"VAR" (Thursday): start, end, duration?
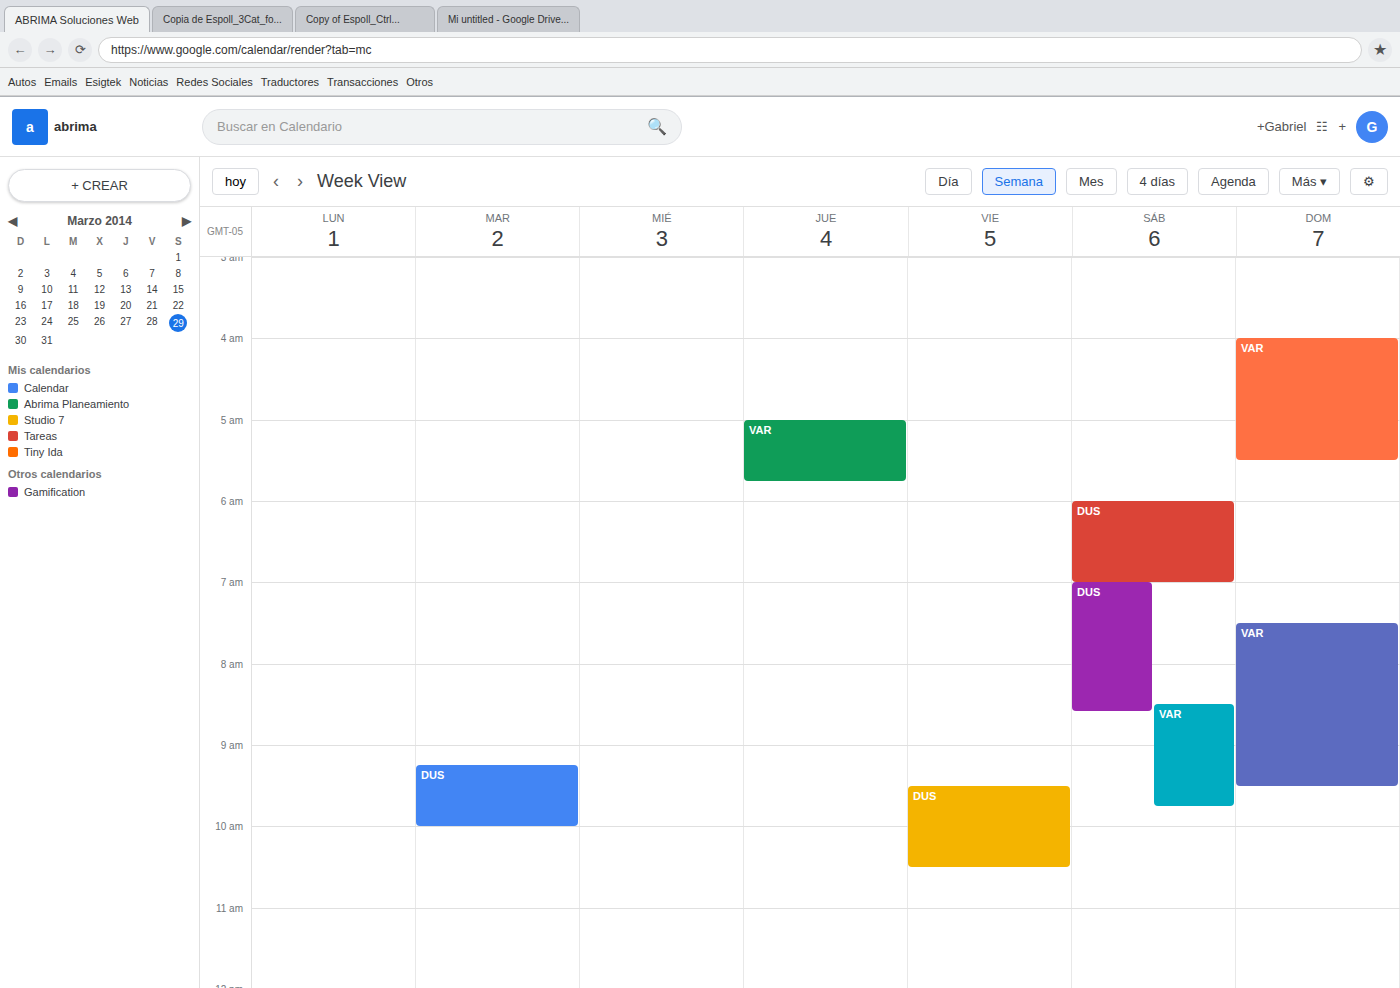
05:00 to 05:45, 45 minutes